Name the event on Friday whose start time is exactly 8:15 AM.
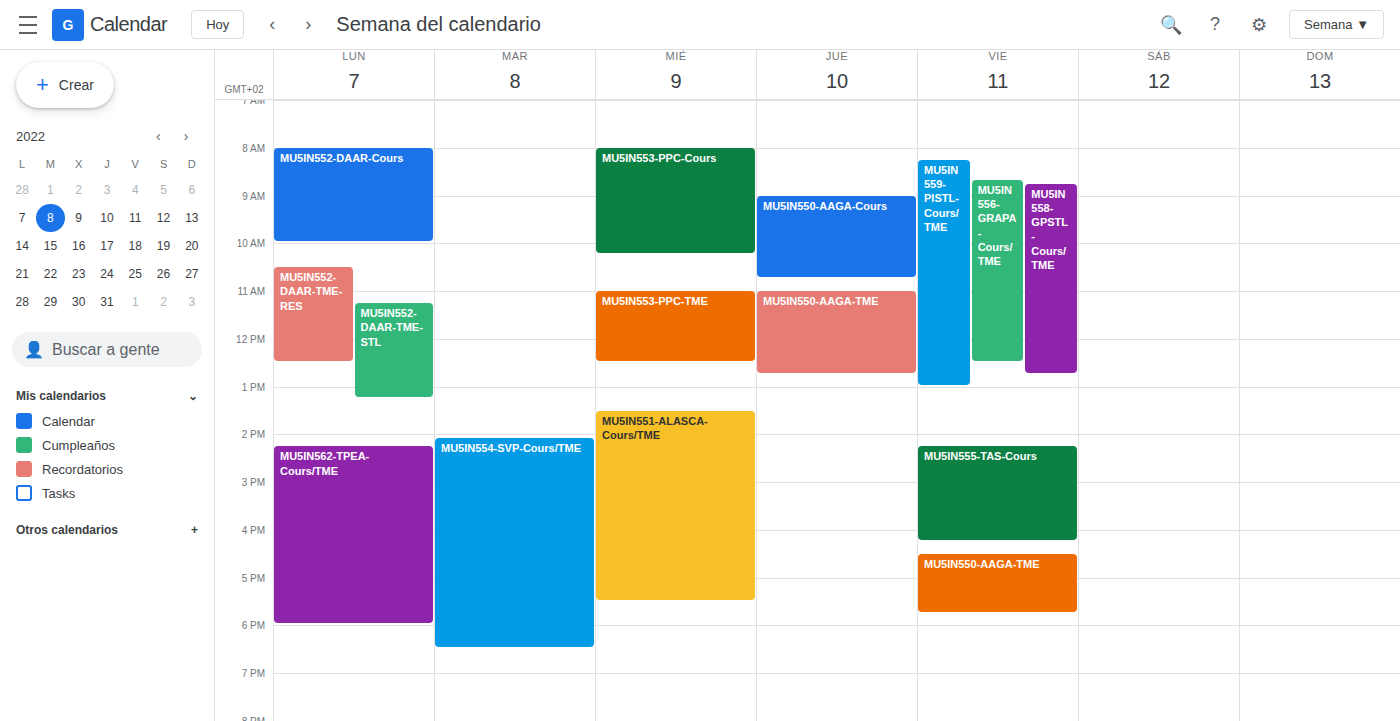
"MU5IN559-PISTL-Cours/TME"